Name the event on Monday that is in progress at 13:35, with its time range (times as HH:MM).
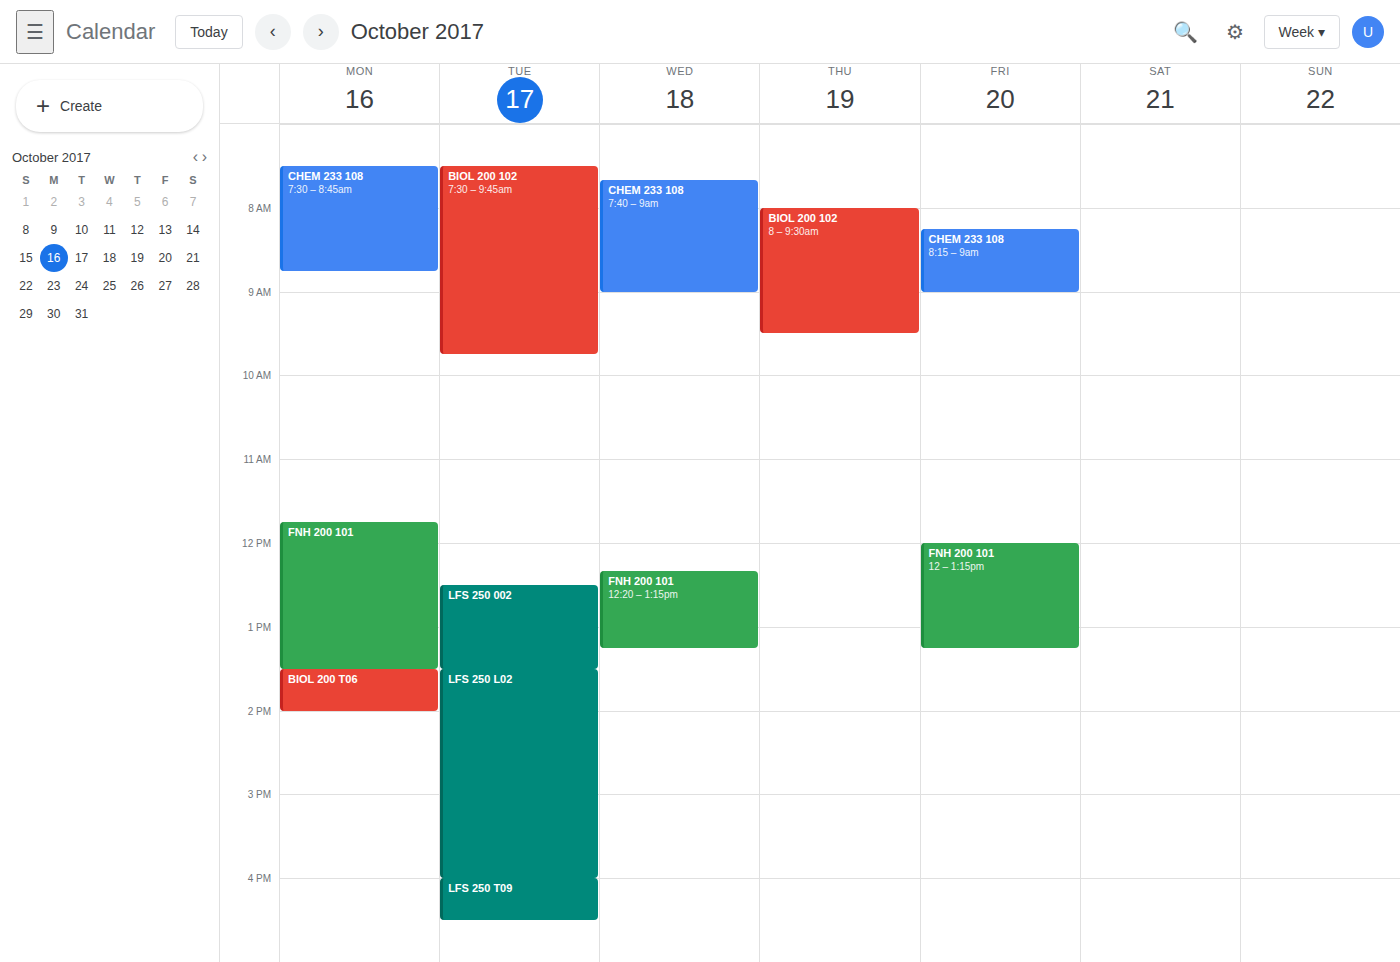
"BIOL 200 T06", 13:30 to 14:00